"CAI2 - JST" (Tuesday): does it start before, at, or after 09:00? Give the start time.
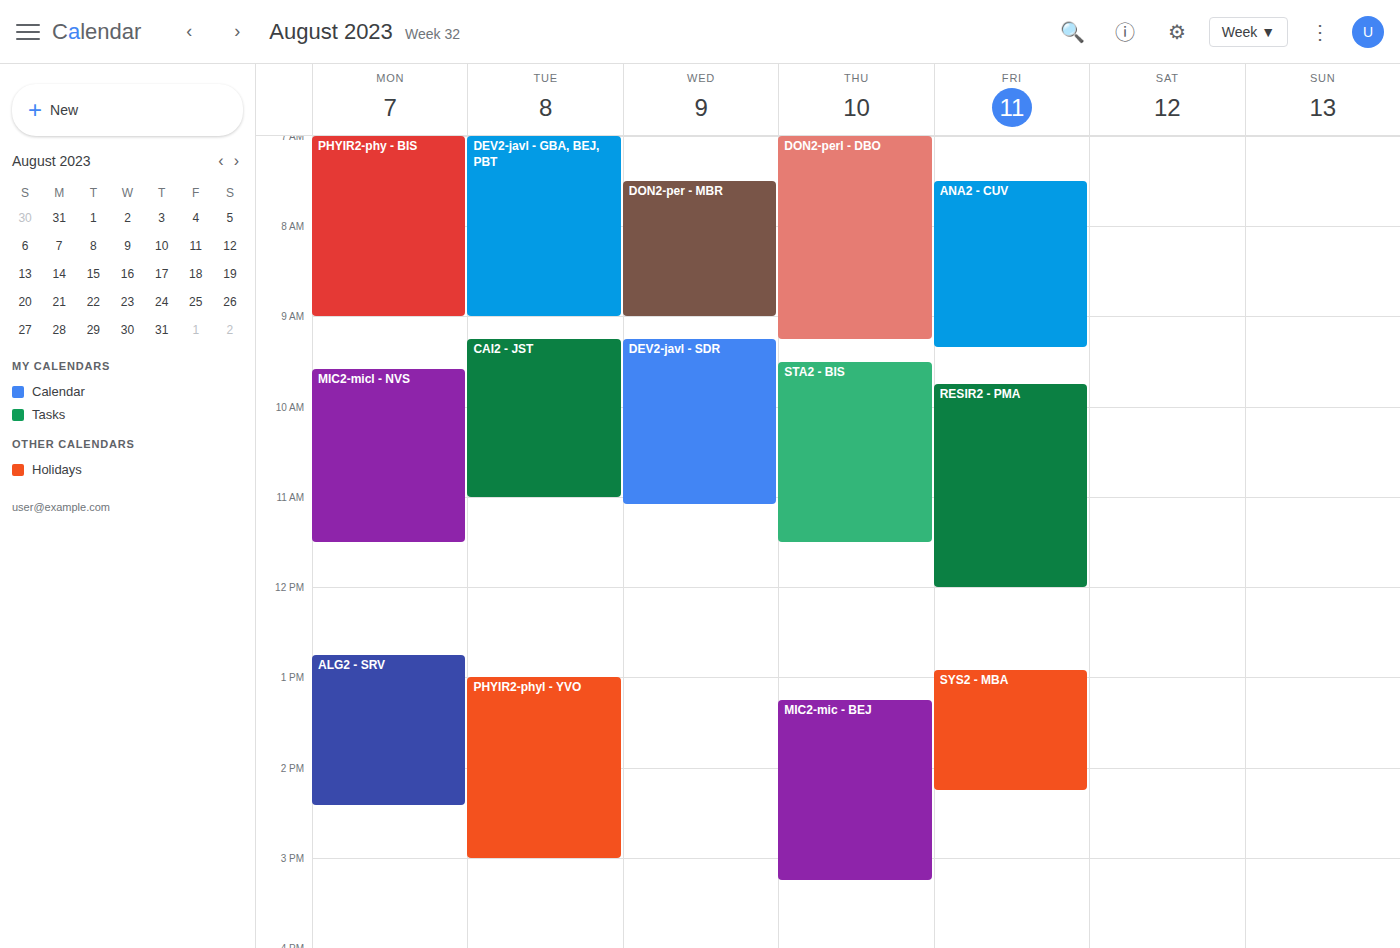
09:15 -- after 09:00, 15 minutes below the 09:00 line.